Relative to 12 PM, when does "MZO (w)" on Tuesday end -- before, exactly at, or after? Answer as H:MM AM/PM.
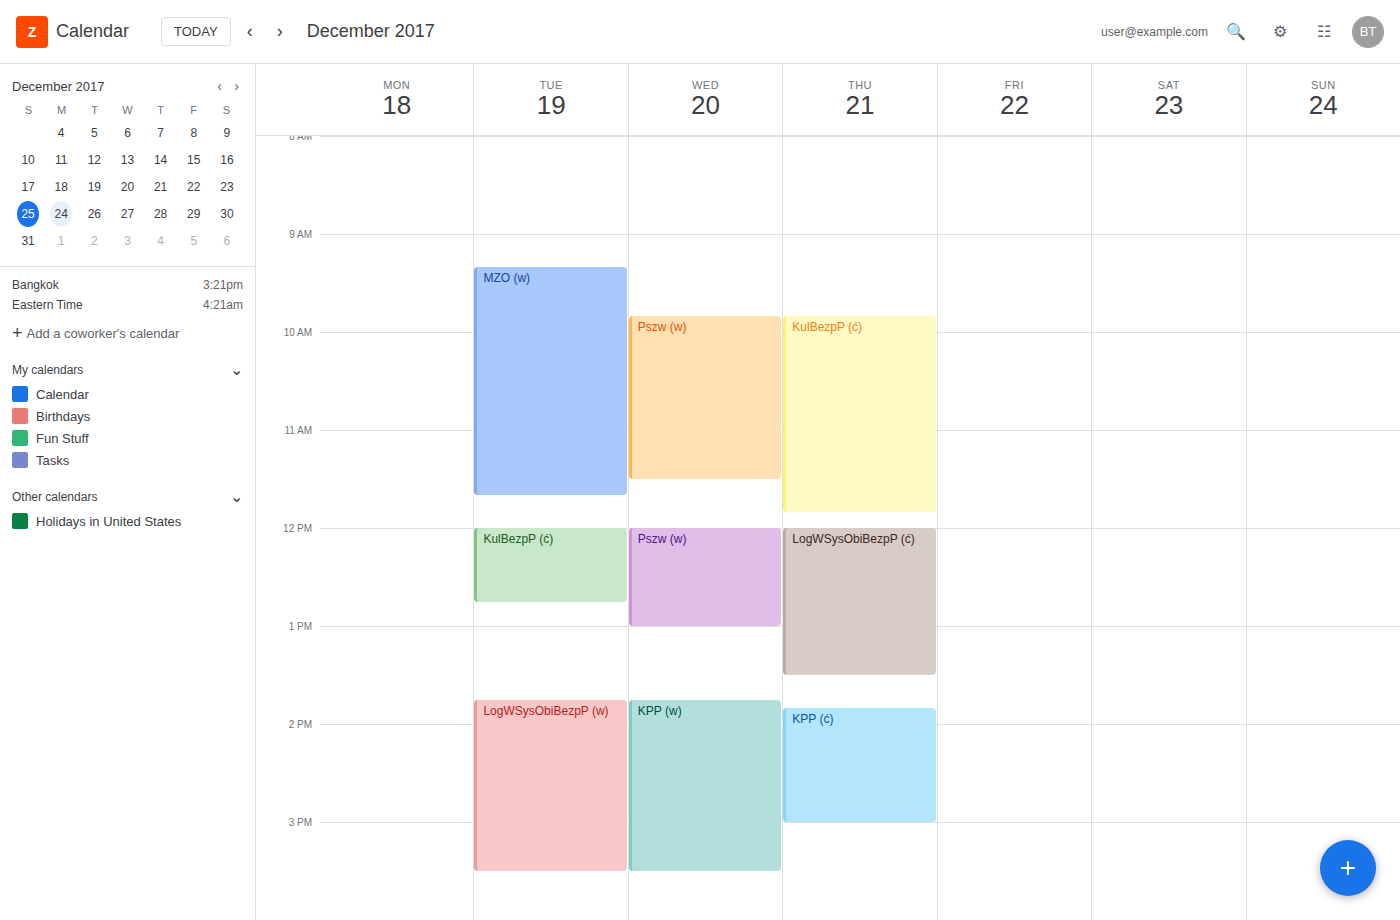
11:40 AM -- before 12 PM, 20 minutes above the 12 PM line.